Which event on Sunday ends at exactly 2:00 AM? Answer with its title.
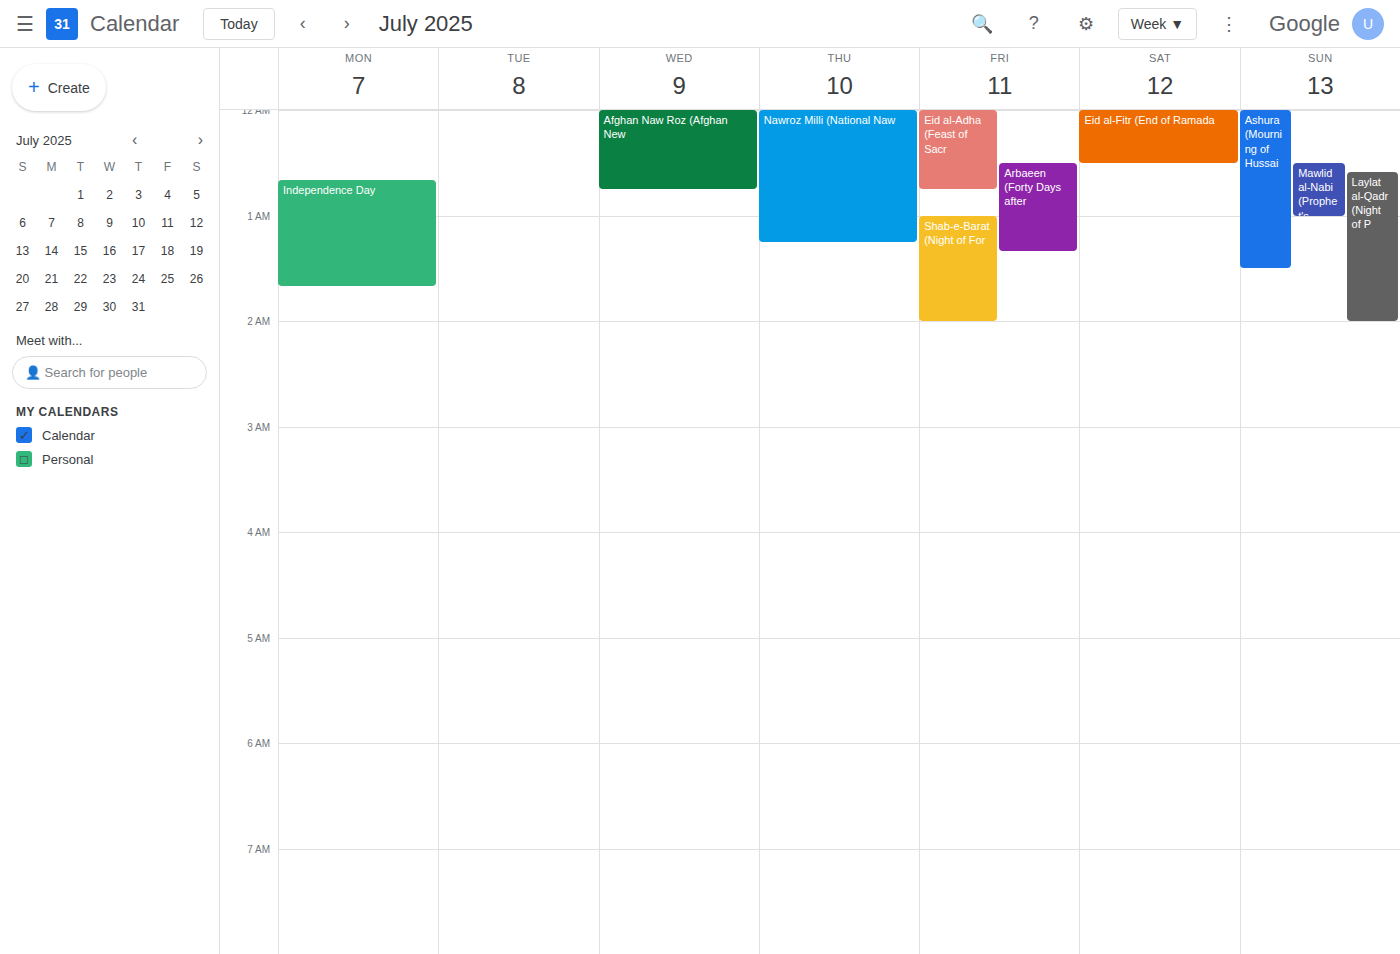
"Laylat al-Qadr (Night of P"